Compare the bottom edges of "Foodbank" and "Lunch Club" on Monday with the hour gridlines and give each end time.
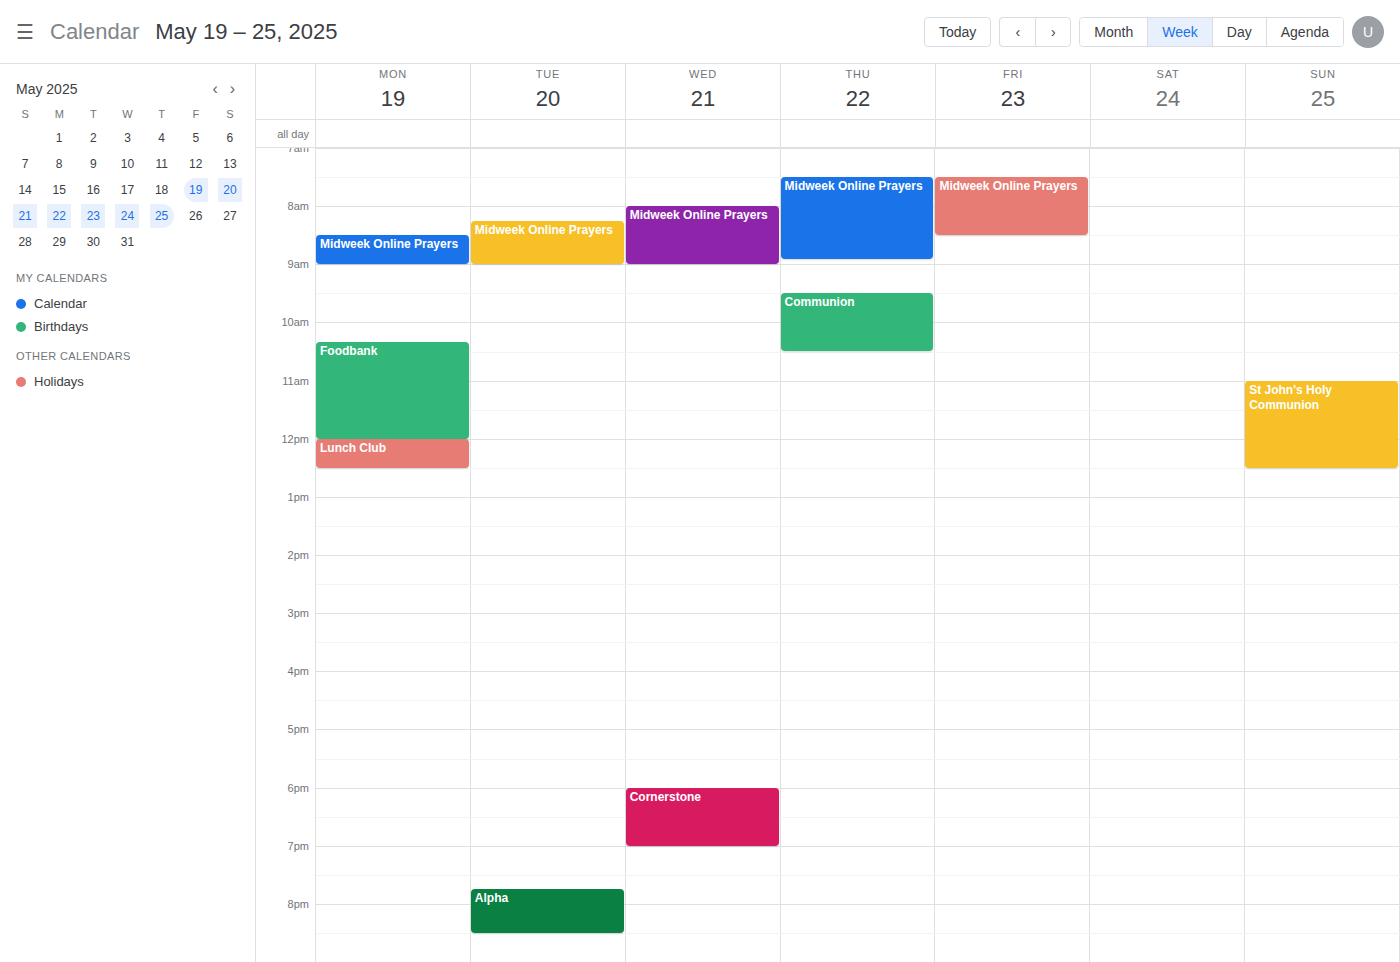
"Foodbank": 12:00 PM, exactly on the 12 PM line. "Lunch Club": 12:30 PM, halfway between the 12 PM and 1 PM lines.